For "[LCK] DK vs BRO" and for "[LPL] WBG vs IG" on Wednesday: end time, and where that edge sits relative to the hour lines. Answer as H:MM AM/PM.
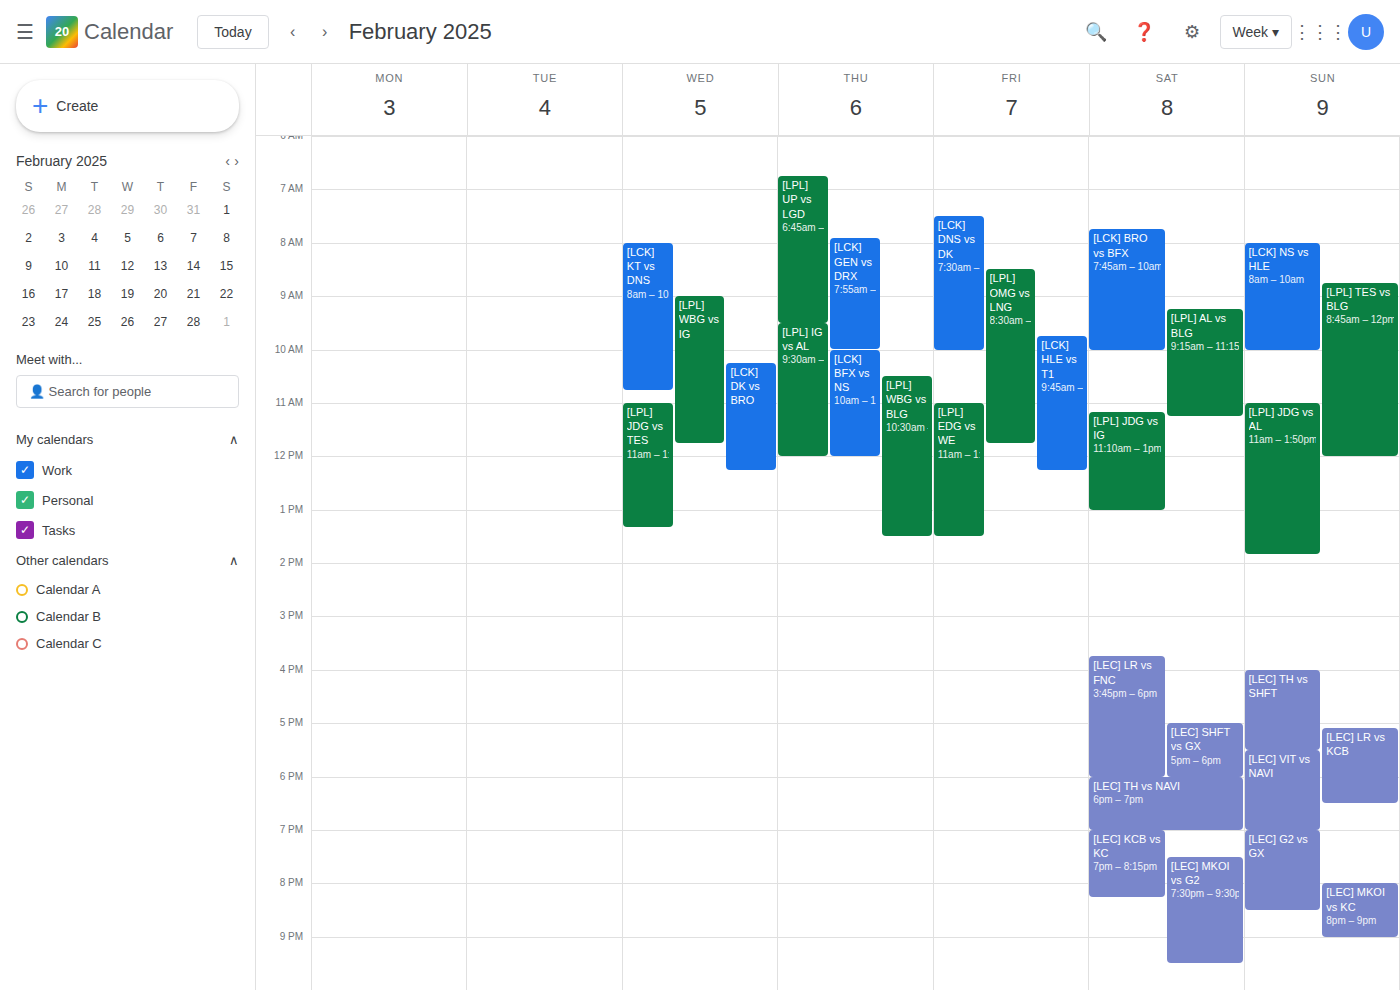
"[LCK] DK vs BRO": 12:15 PM, neither: a quarter of the way from the 12 PM line to the 1 PM line. "[LPL] WBG vs IG": 11:45 AM, neither: three quarters of the way from the 11 AM line to the 12 PM line.